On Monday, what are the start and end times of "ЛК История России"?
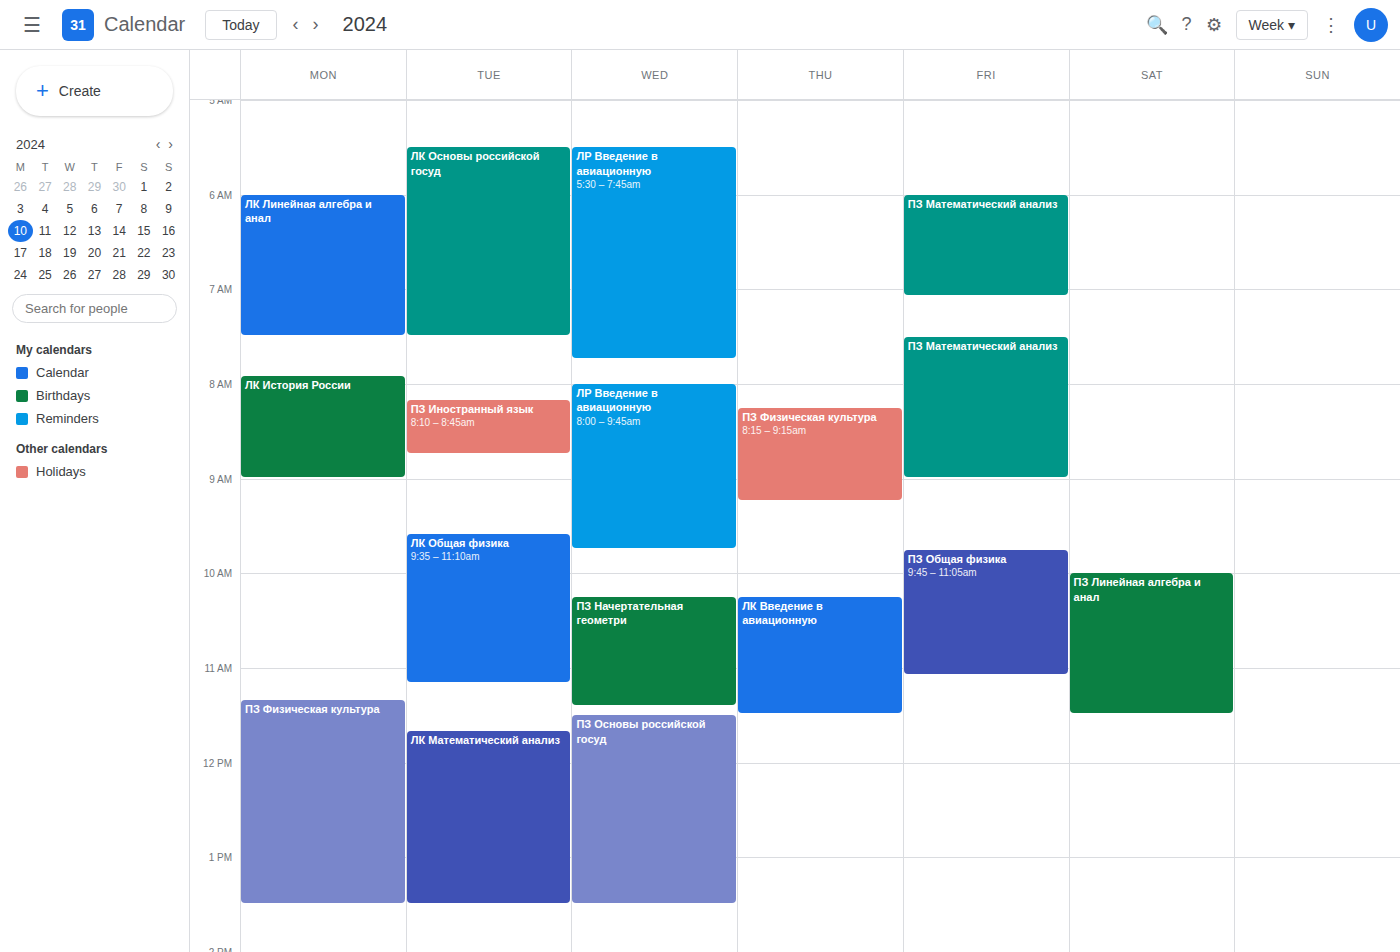
7:55 AM to 9:00 AM